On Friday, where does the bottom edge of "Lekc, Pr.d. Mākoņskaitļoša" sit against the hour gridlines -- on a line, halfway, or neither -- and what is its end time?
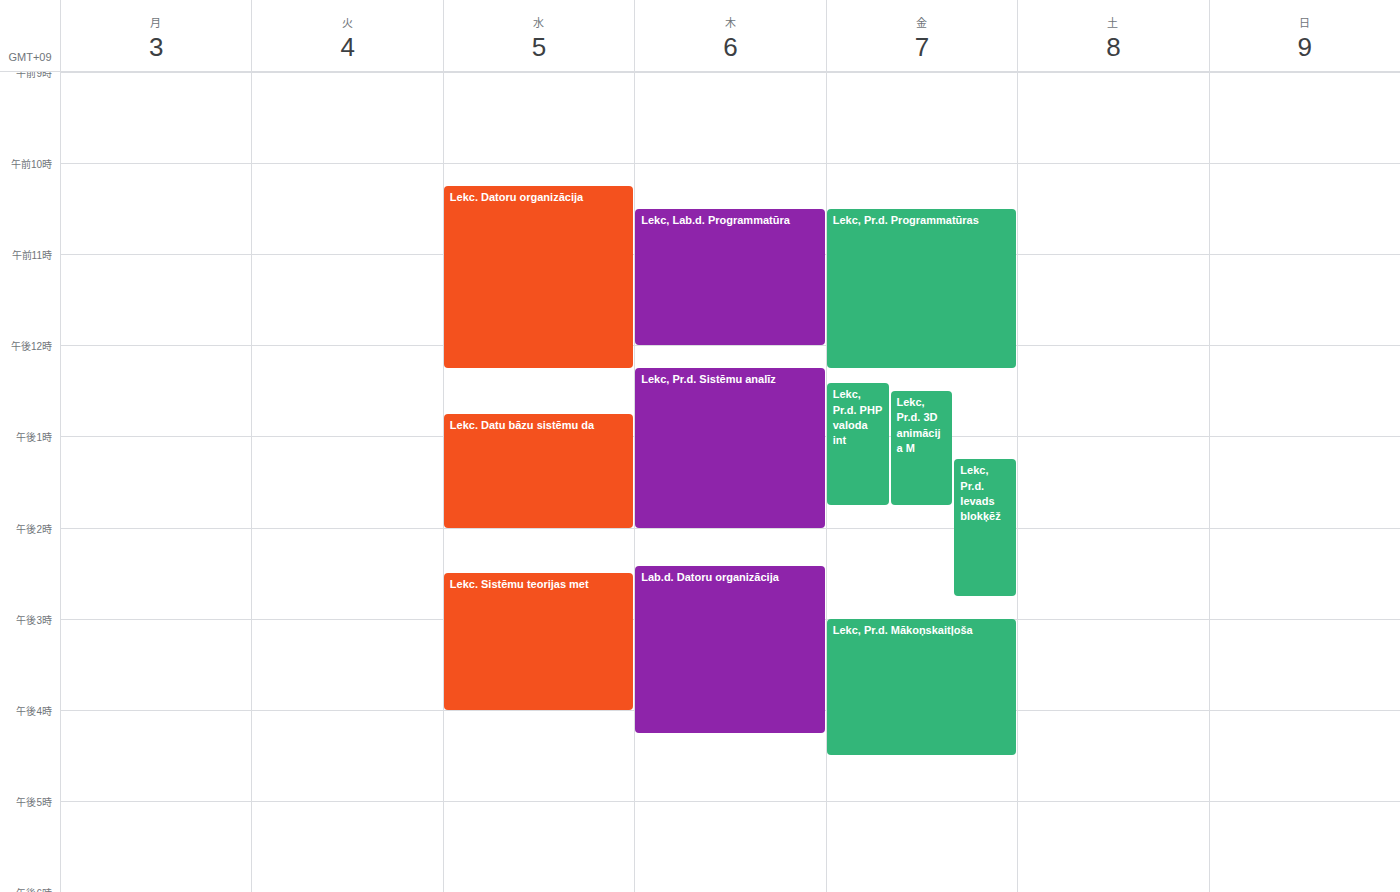
16:30 -- halfway between the 16:00 and 17:00 lines.